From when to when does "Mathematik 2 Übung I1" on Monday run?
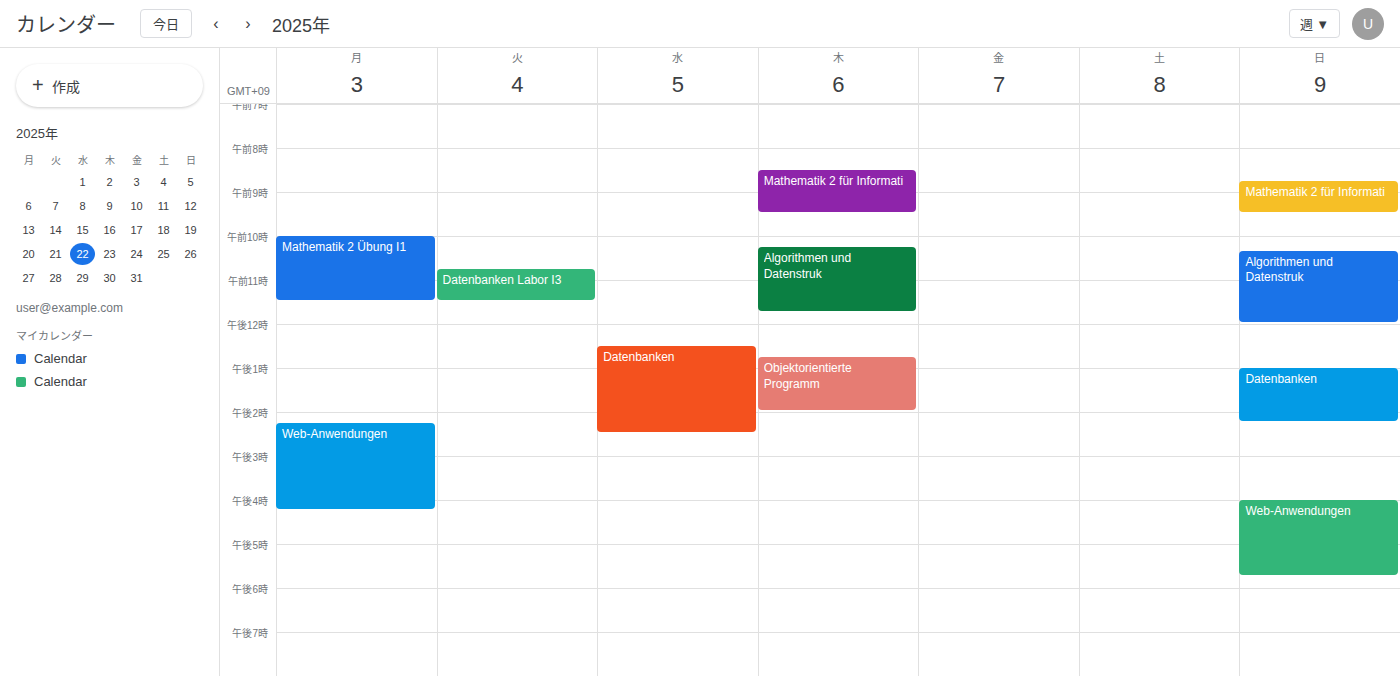
10:00 AM to 11:30 AM